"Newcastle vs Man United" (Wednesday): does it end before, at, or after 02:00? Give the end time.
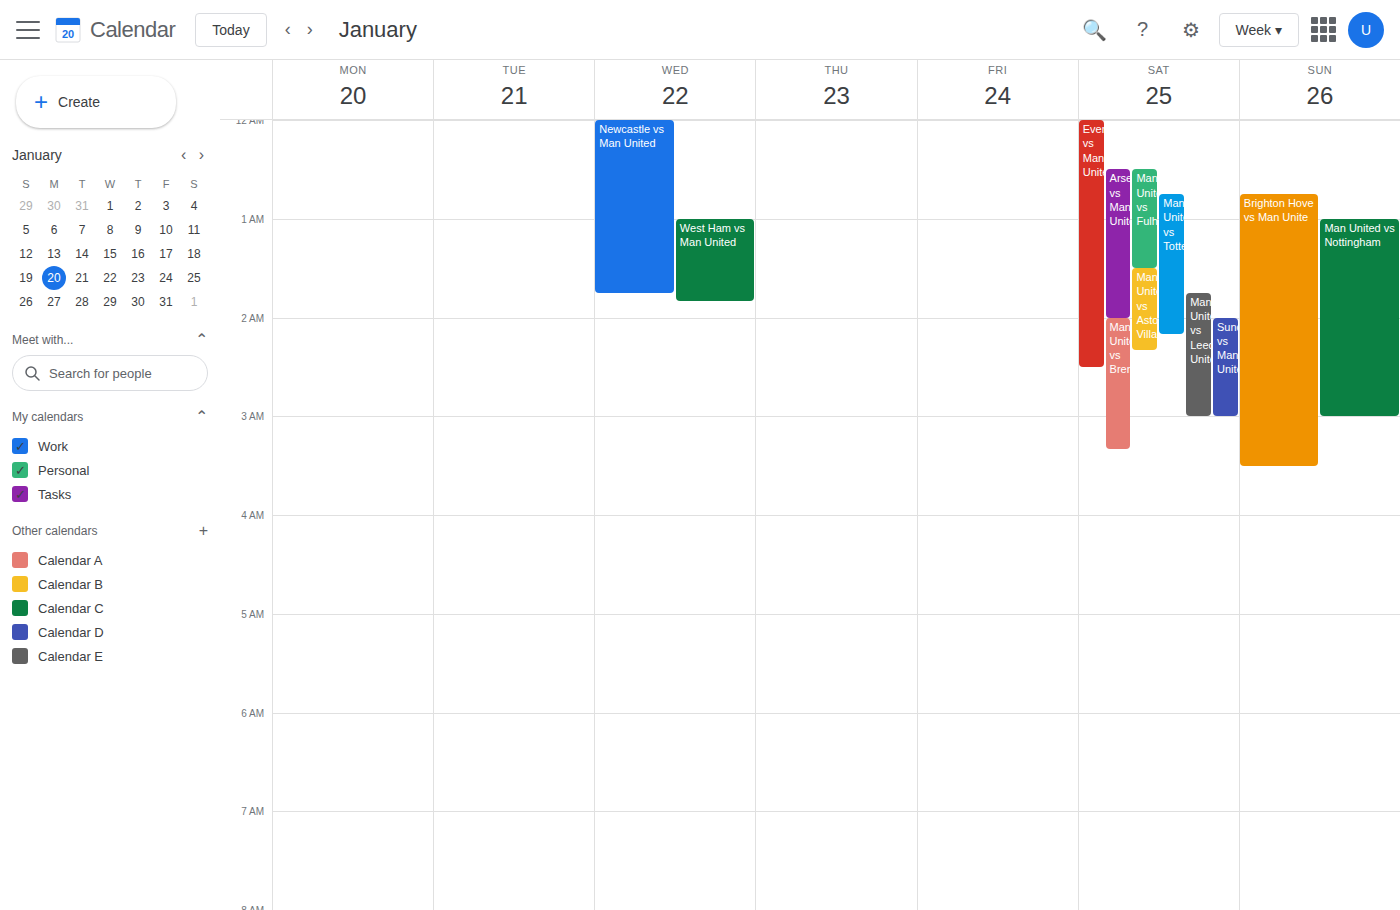
01:45 -- before 02:00, 15 minutes above the 02:00 line.